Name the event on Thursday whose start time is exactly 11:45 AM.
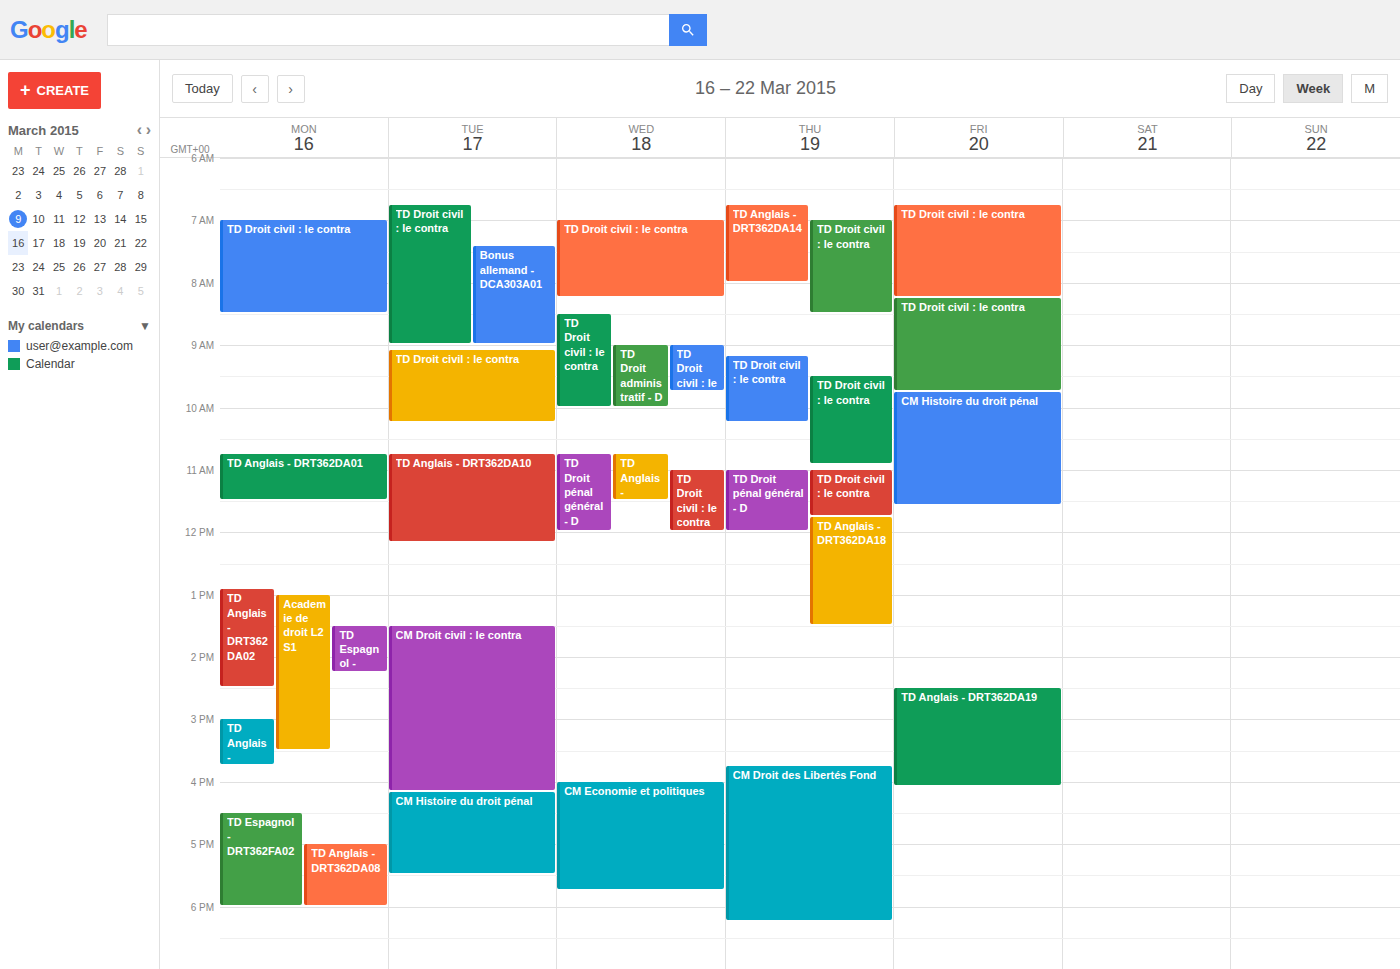
"TD Anglais - DRT362DA18"